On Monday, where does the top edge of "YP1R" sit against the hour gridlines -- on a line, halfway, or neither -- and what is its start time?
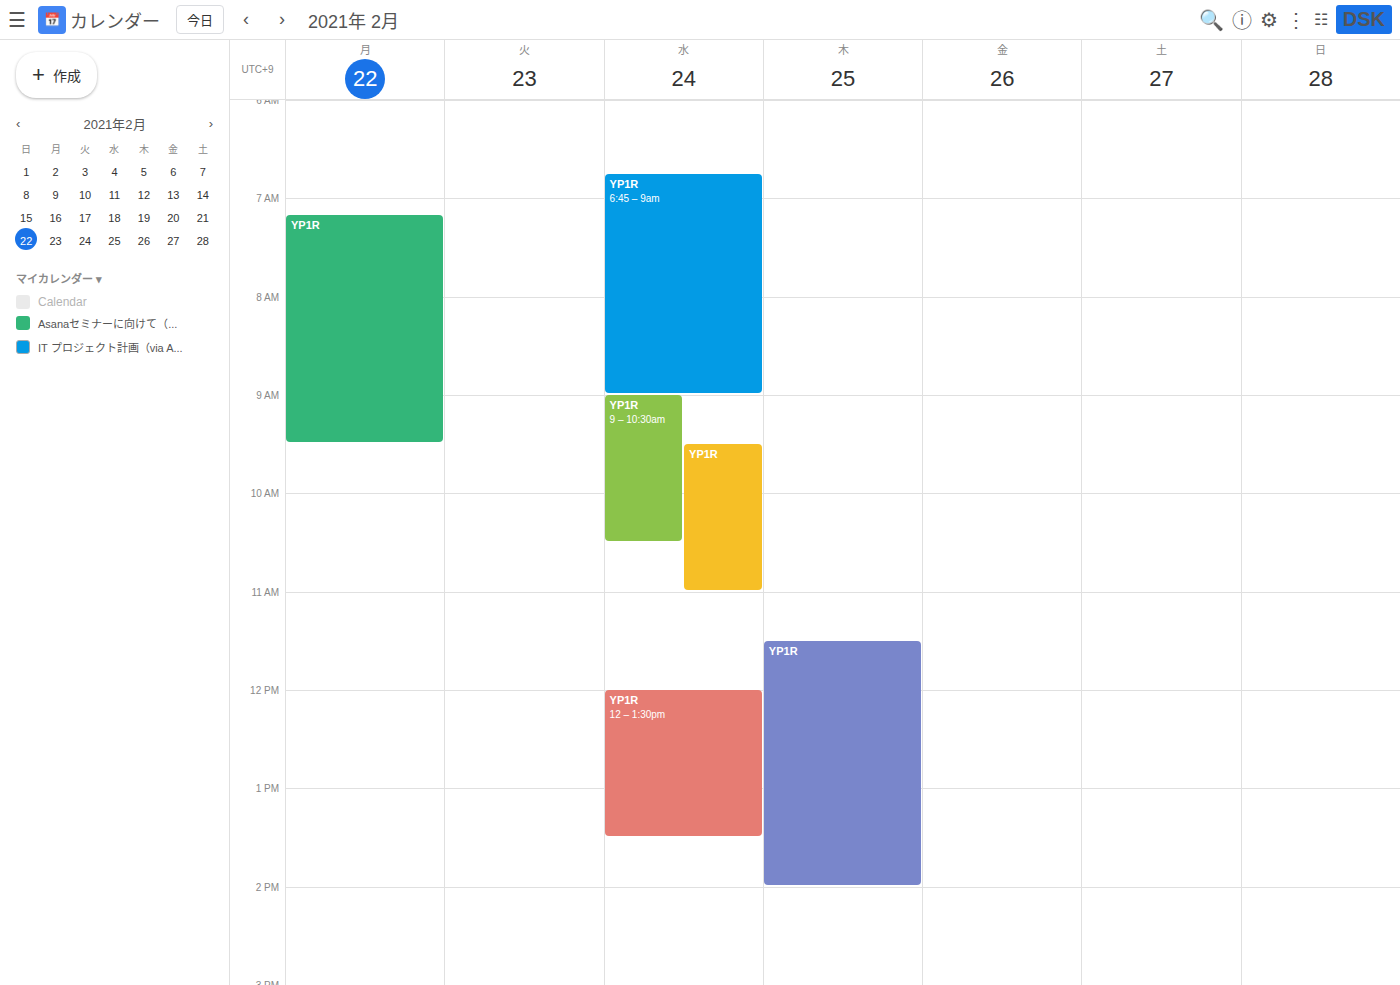
7:10 AM -- neither: 10 minutes below the 7 AM line and 50 minutes above the 8 AM line.